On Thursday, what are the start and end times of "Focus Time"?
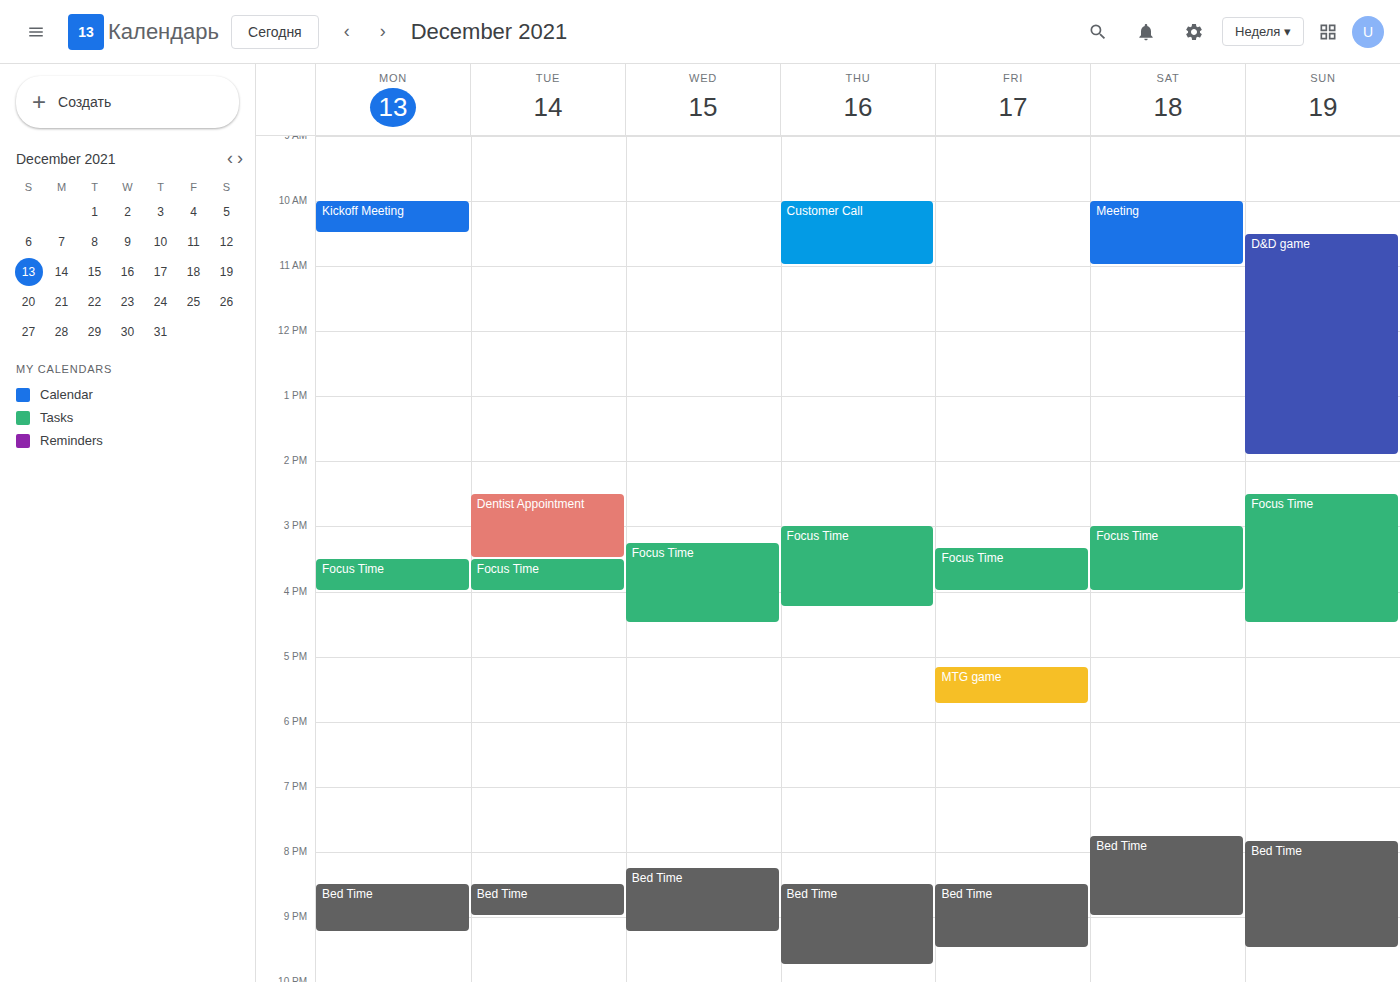
3:00 PM to 4:15 PM